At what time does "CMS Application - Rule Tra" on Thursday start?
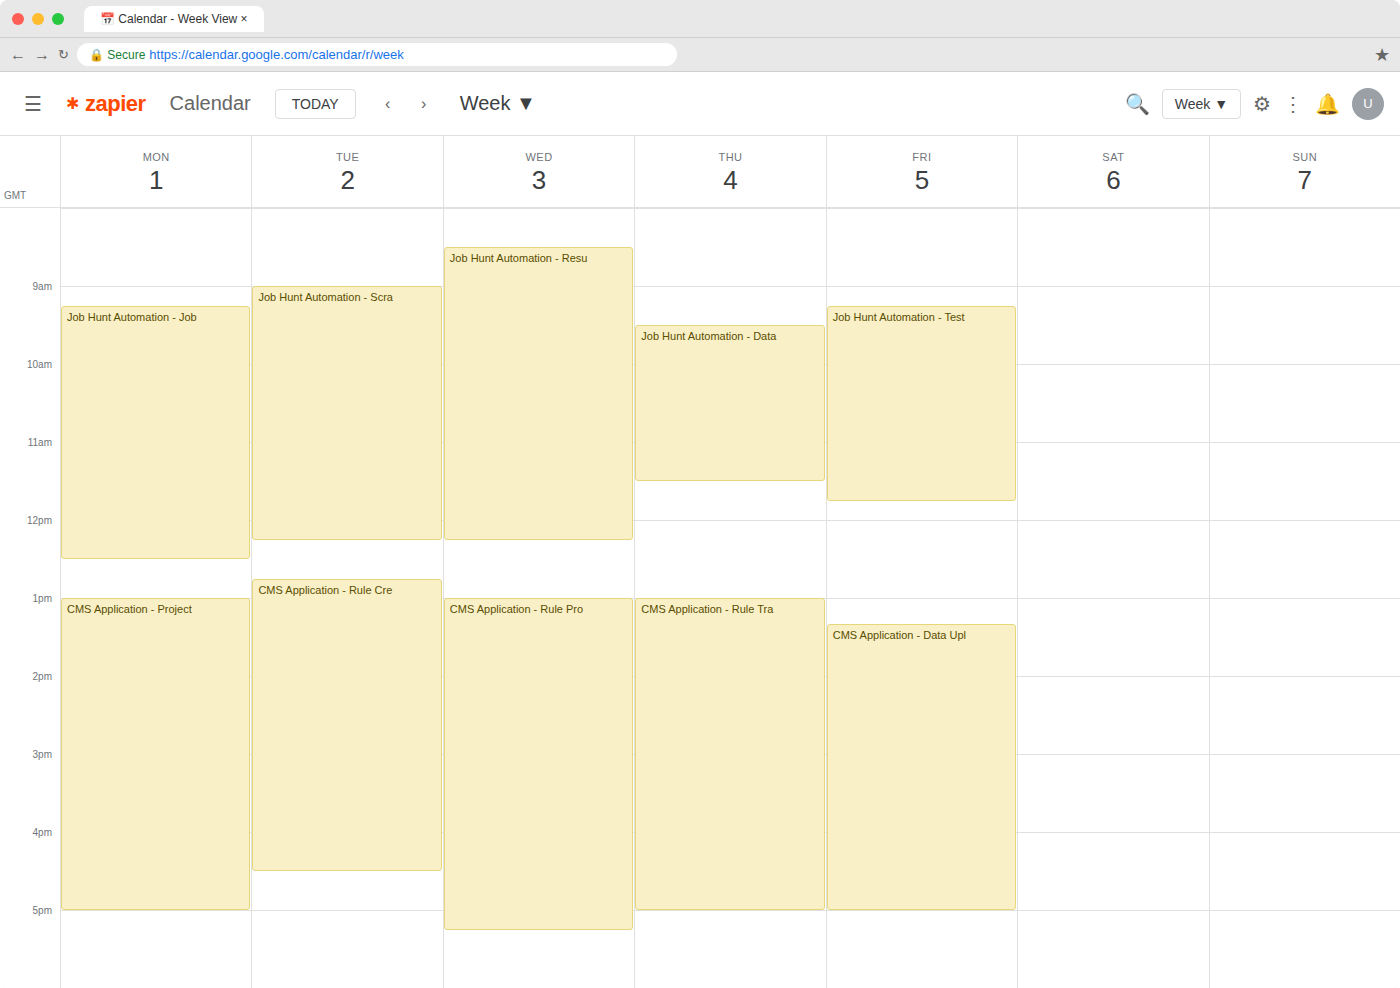
1:00 PM